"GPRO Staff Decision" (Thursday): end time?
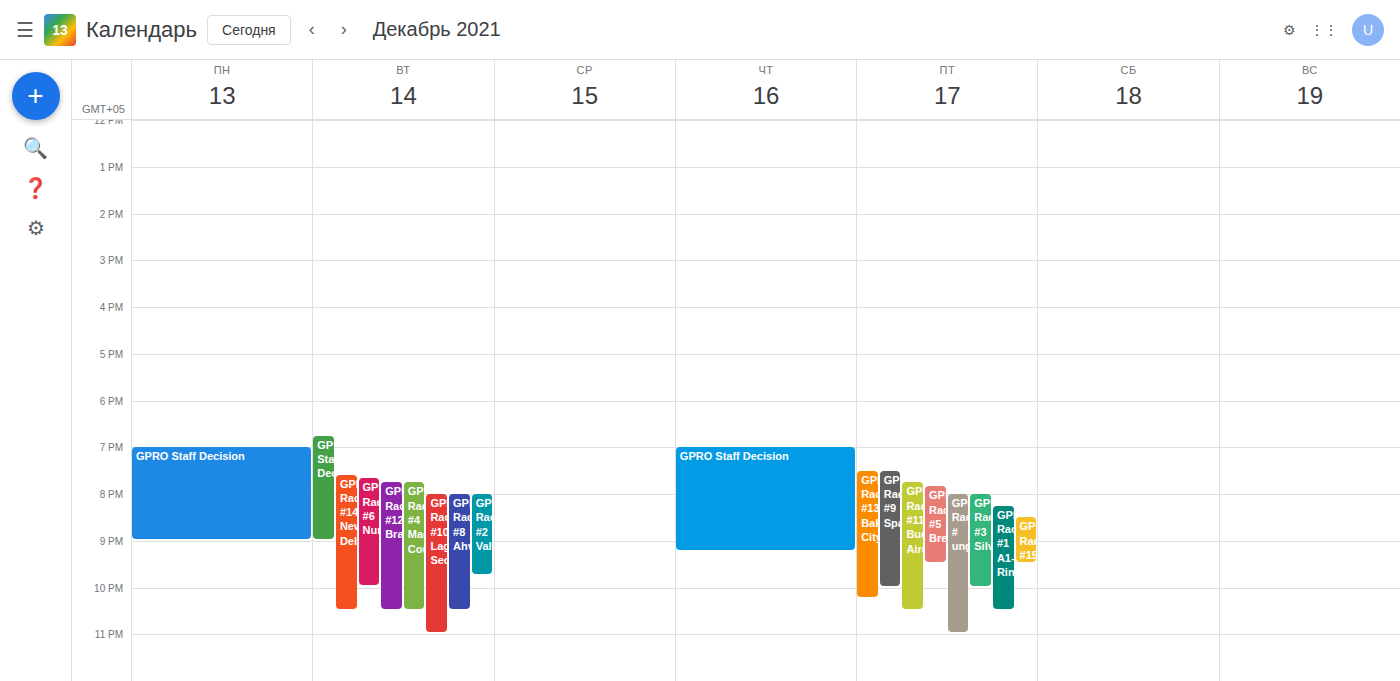
9:15 PM